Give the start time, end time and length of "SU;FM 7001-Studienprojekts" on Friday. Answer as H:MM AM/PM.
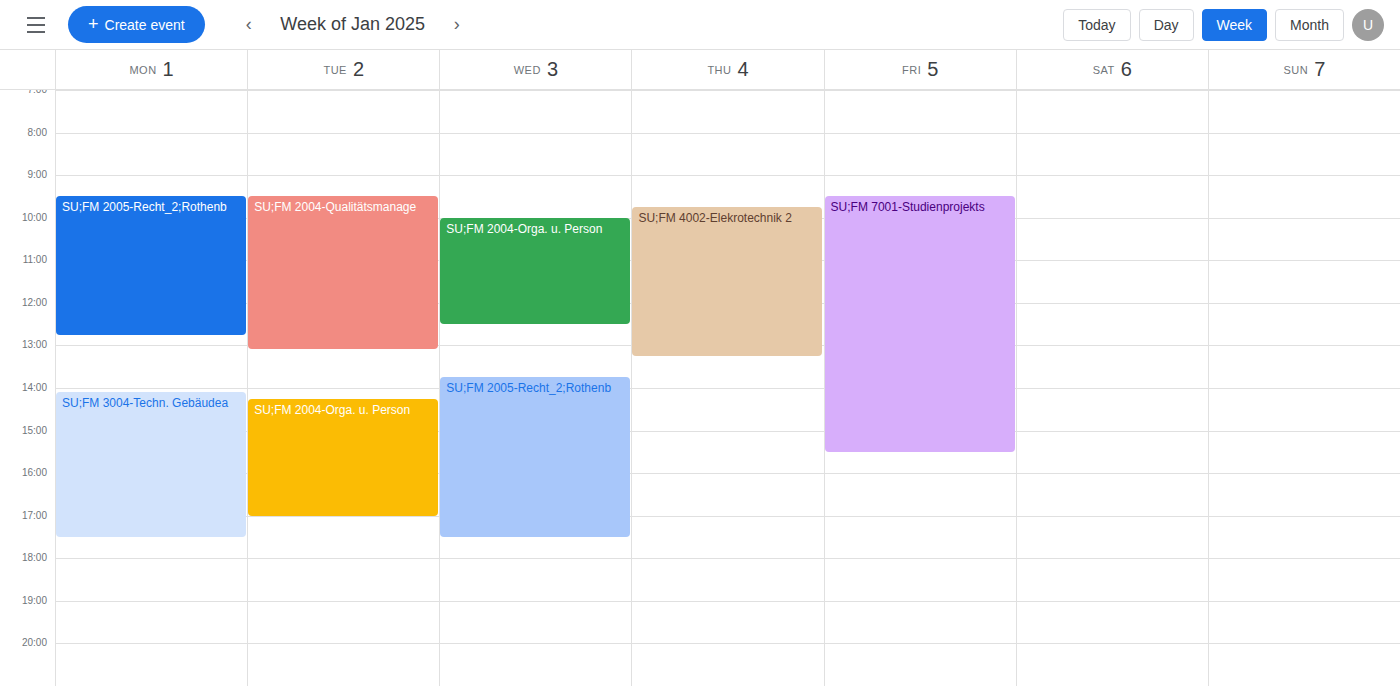
9:30 AM to 3:30 PM, 6 hours